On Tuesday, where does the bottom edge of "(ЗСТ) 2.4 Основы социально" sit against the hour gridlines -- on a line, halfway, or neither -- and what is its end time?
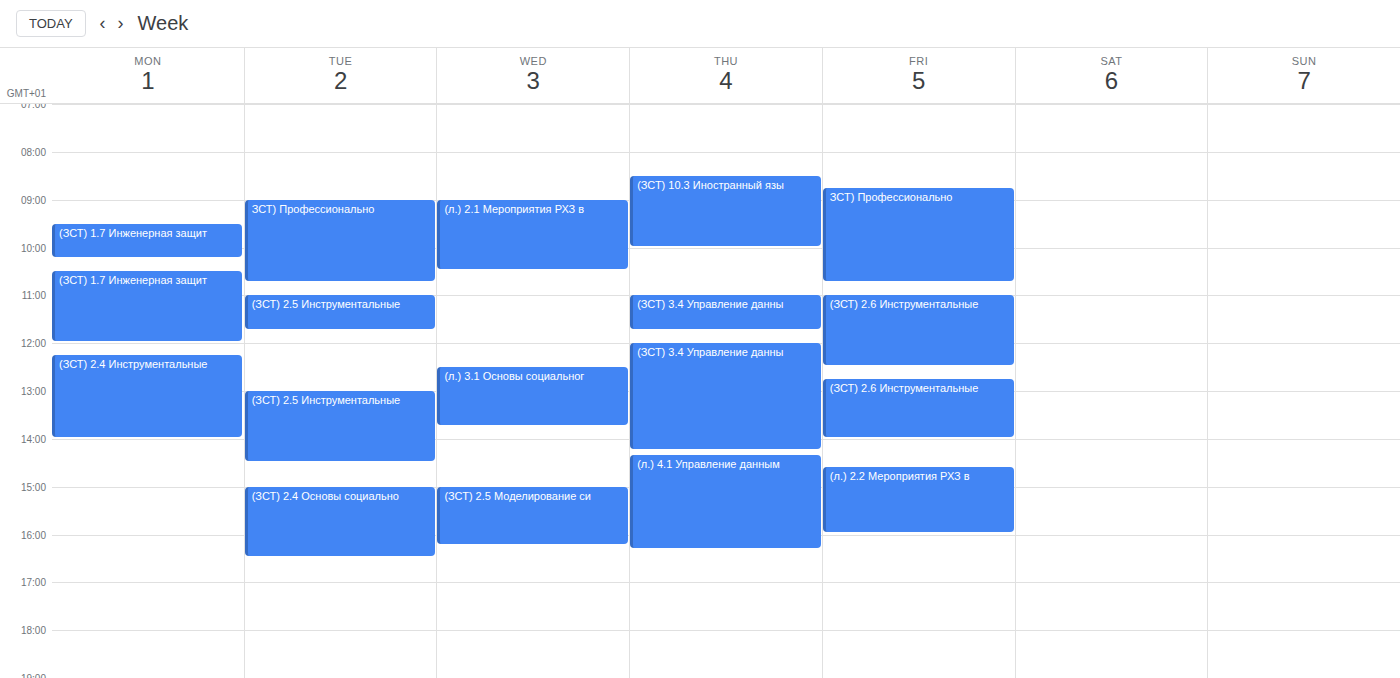
16:30 -- halfway between the 16:00 and 17:00 lines.